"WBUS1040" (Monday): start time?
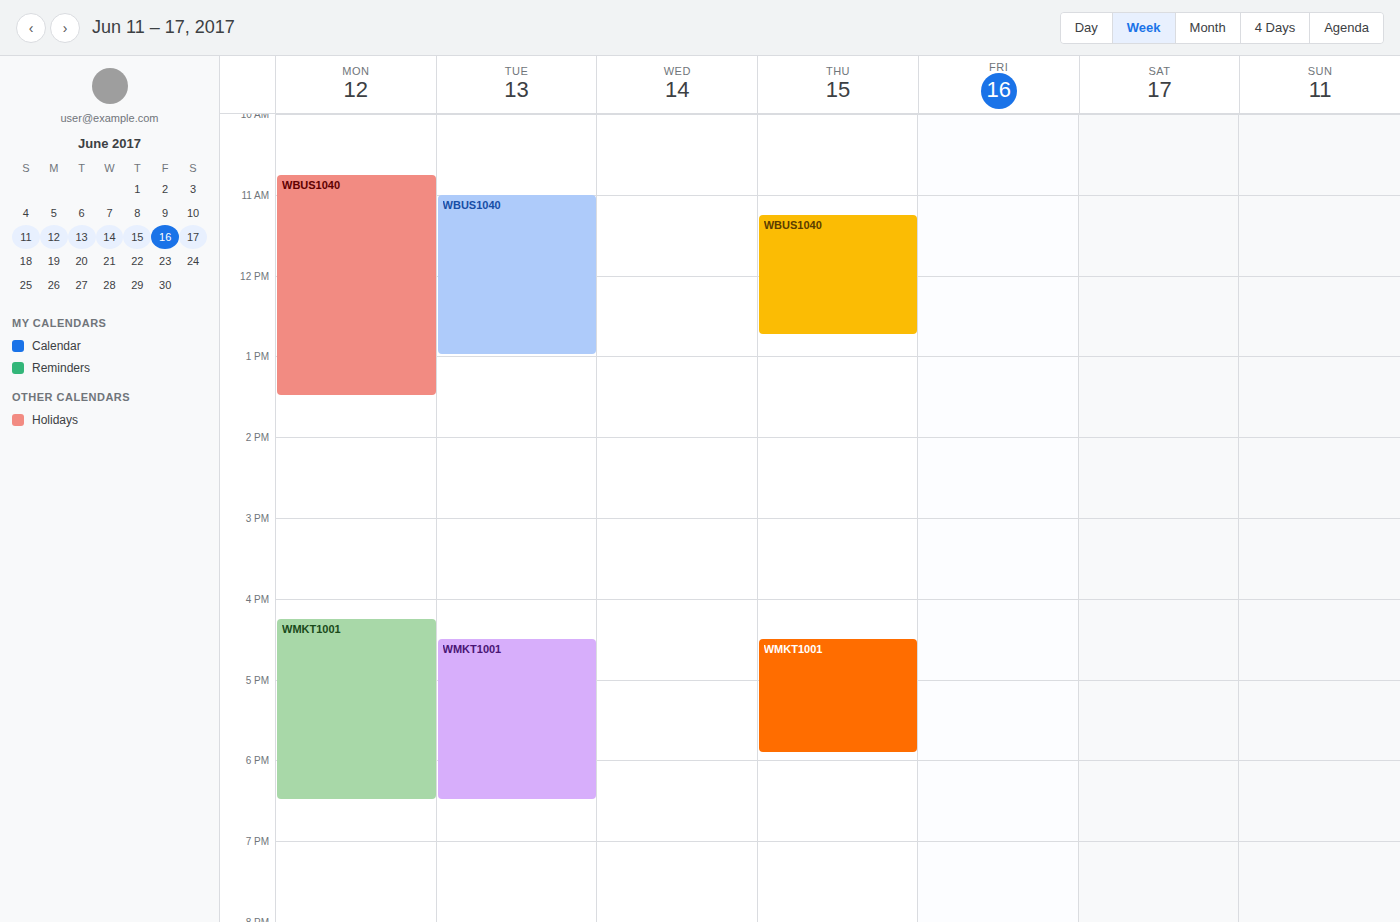
10:45